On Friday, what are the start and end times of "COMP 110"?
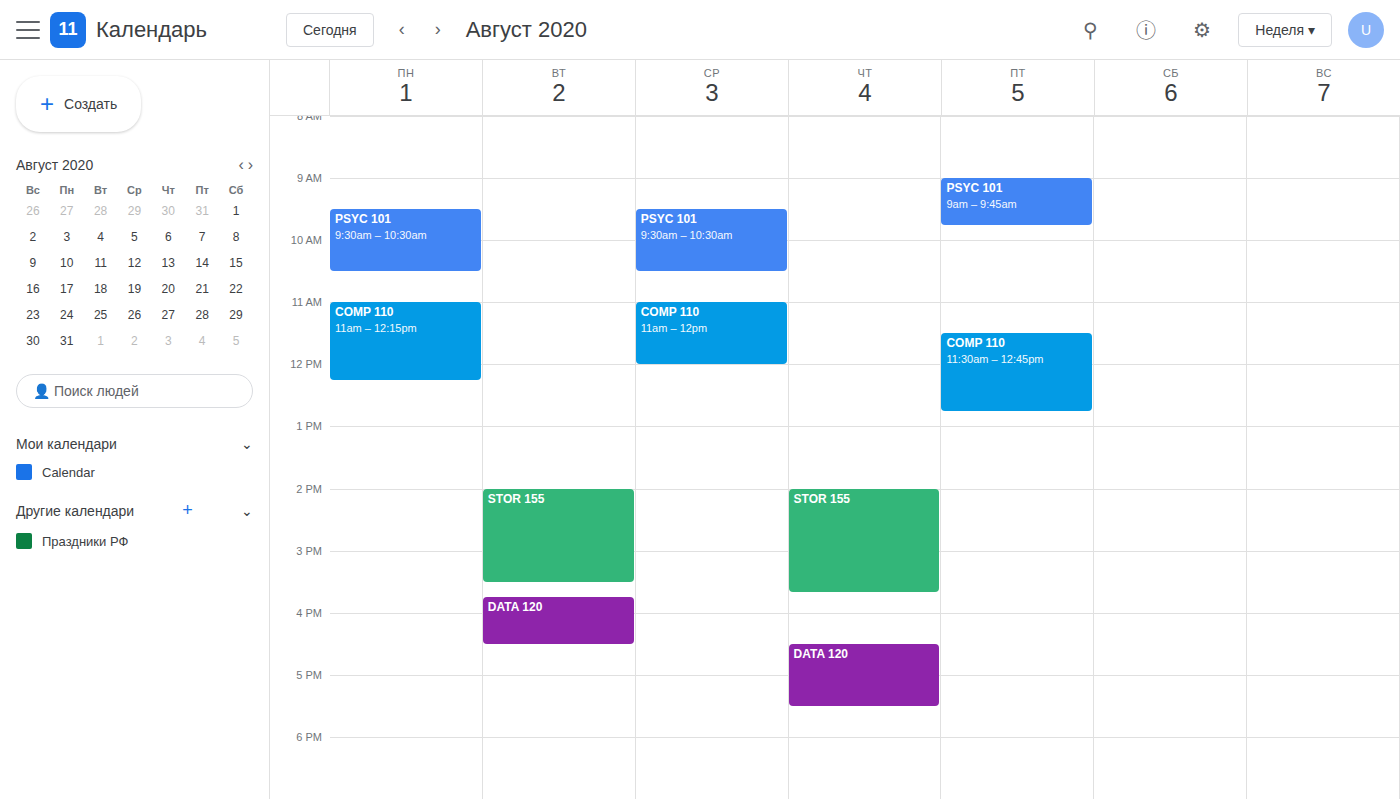
11:30 AM to 12:45 PM